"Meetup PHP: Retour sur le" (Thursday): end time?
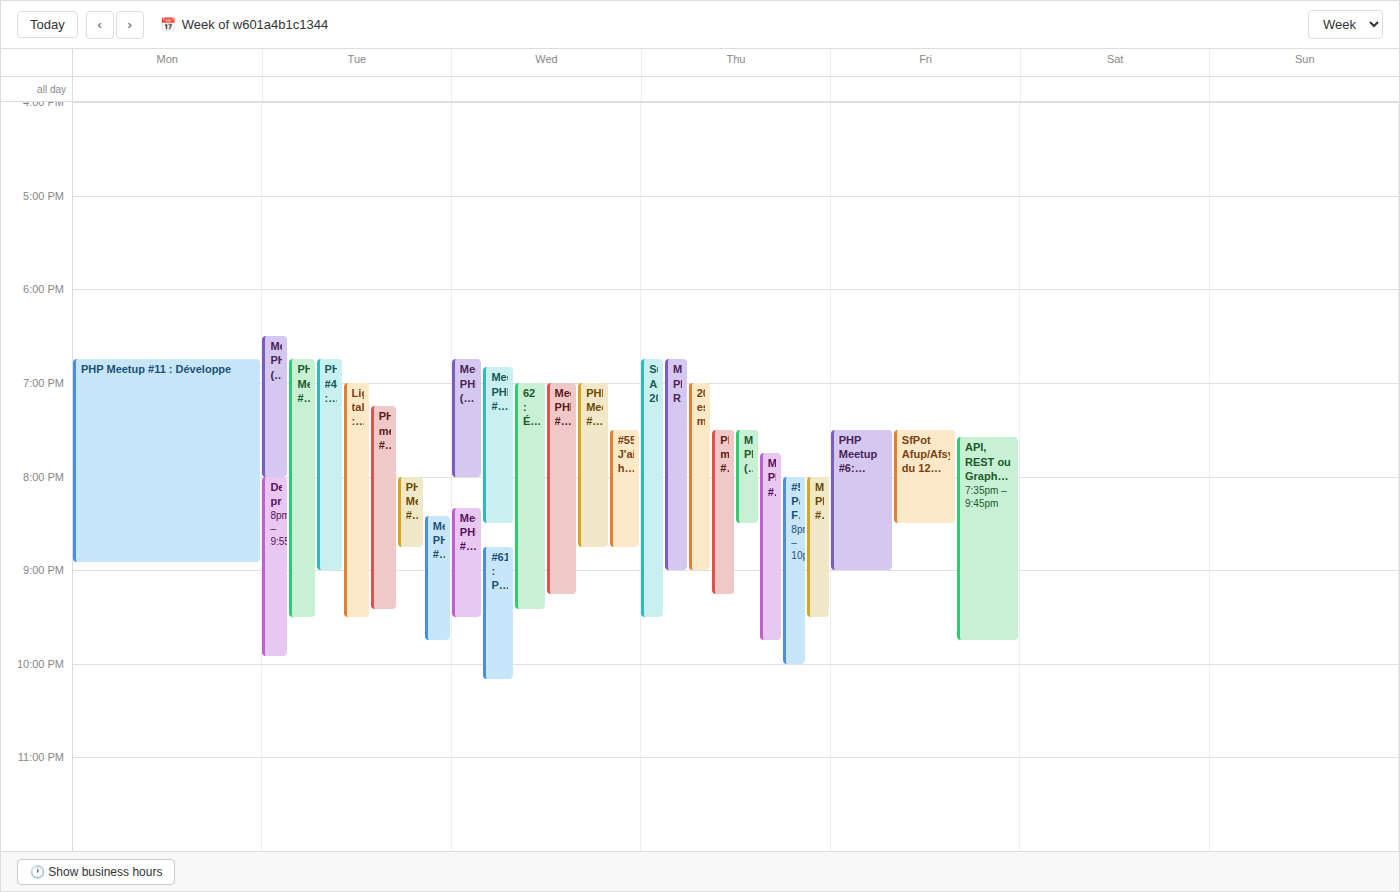
9:00 PM